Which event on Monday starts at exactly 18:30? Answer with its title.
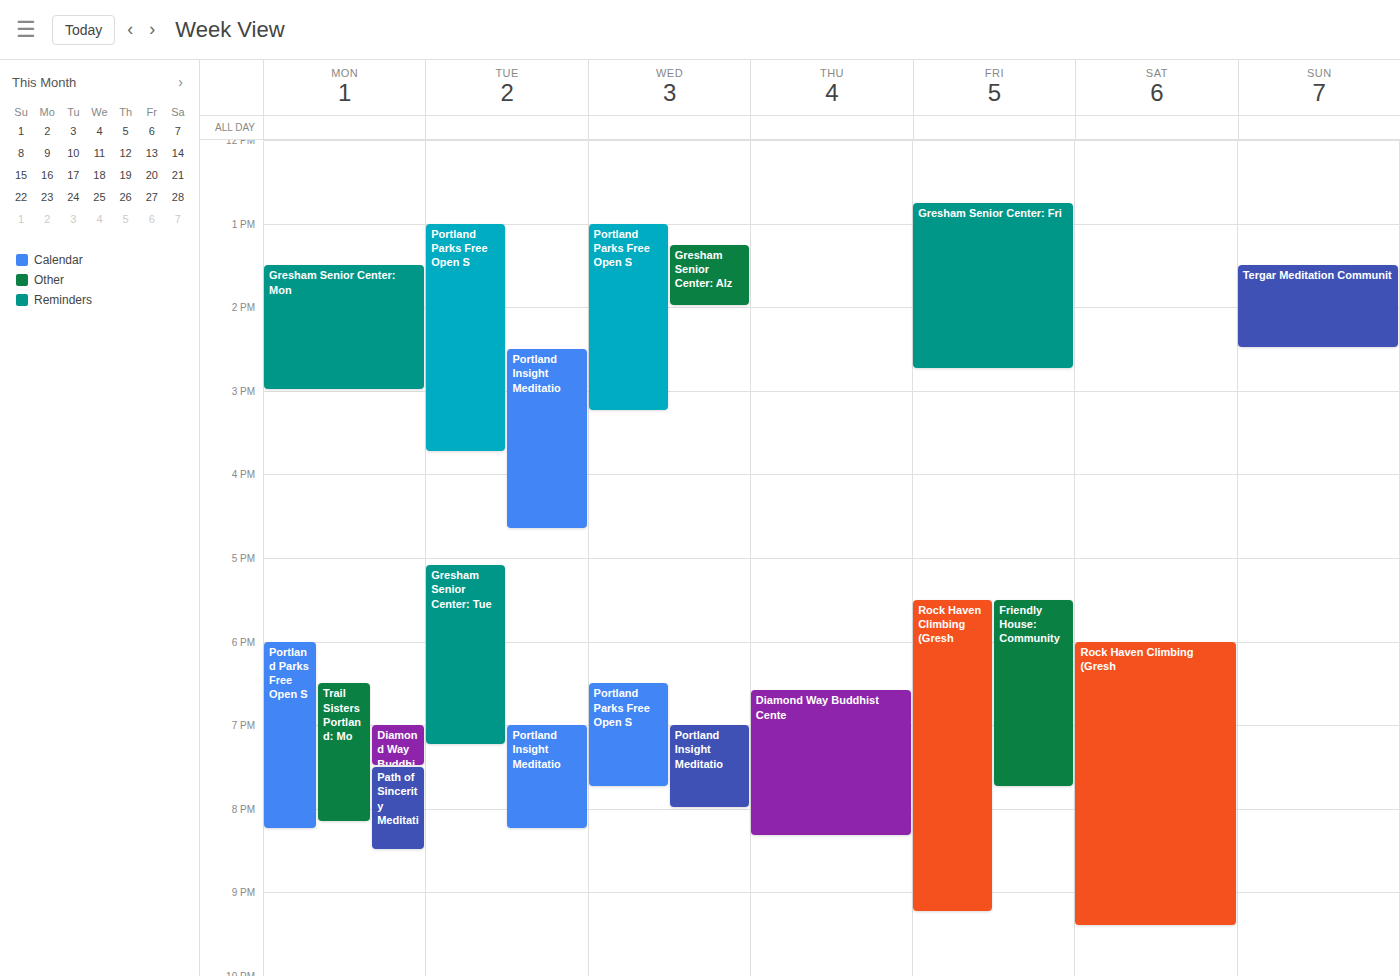
"Trail Sisters Portland: Mo"